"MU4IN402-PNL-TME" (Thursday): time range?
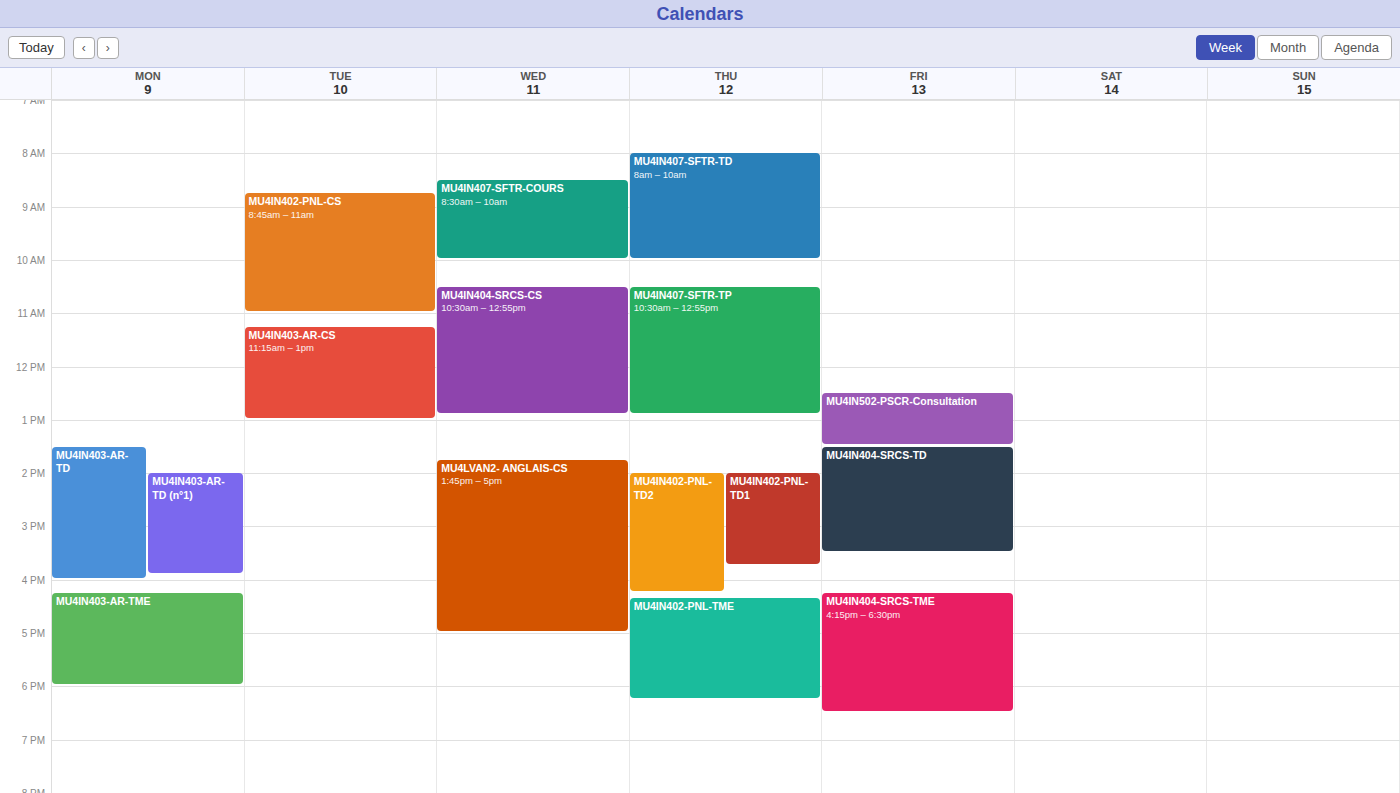
4:20 PM to 6:15 PM